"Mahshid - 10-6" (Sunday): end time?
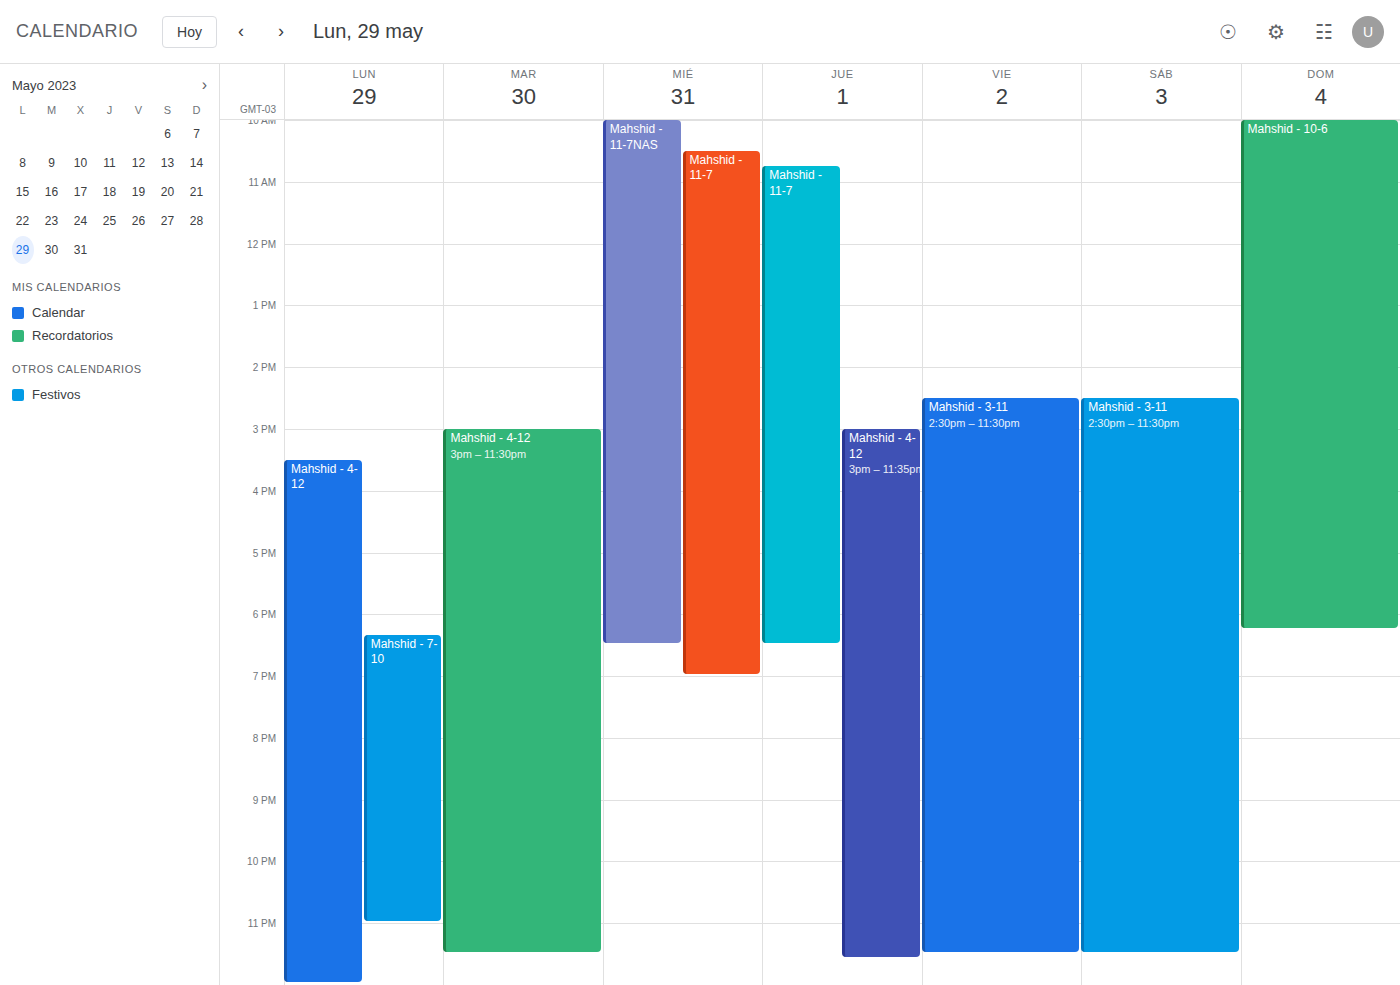
6:15 PM